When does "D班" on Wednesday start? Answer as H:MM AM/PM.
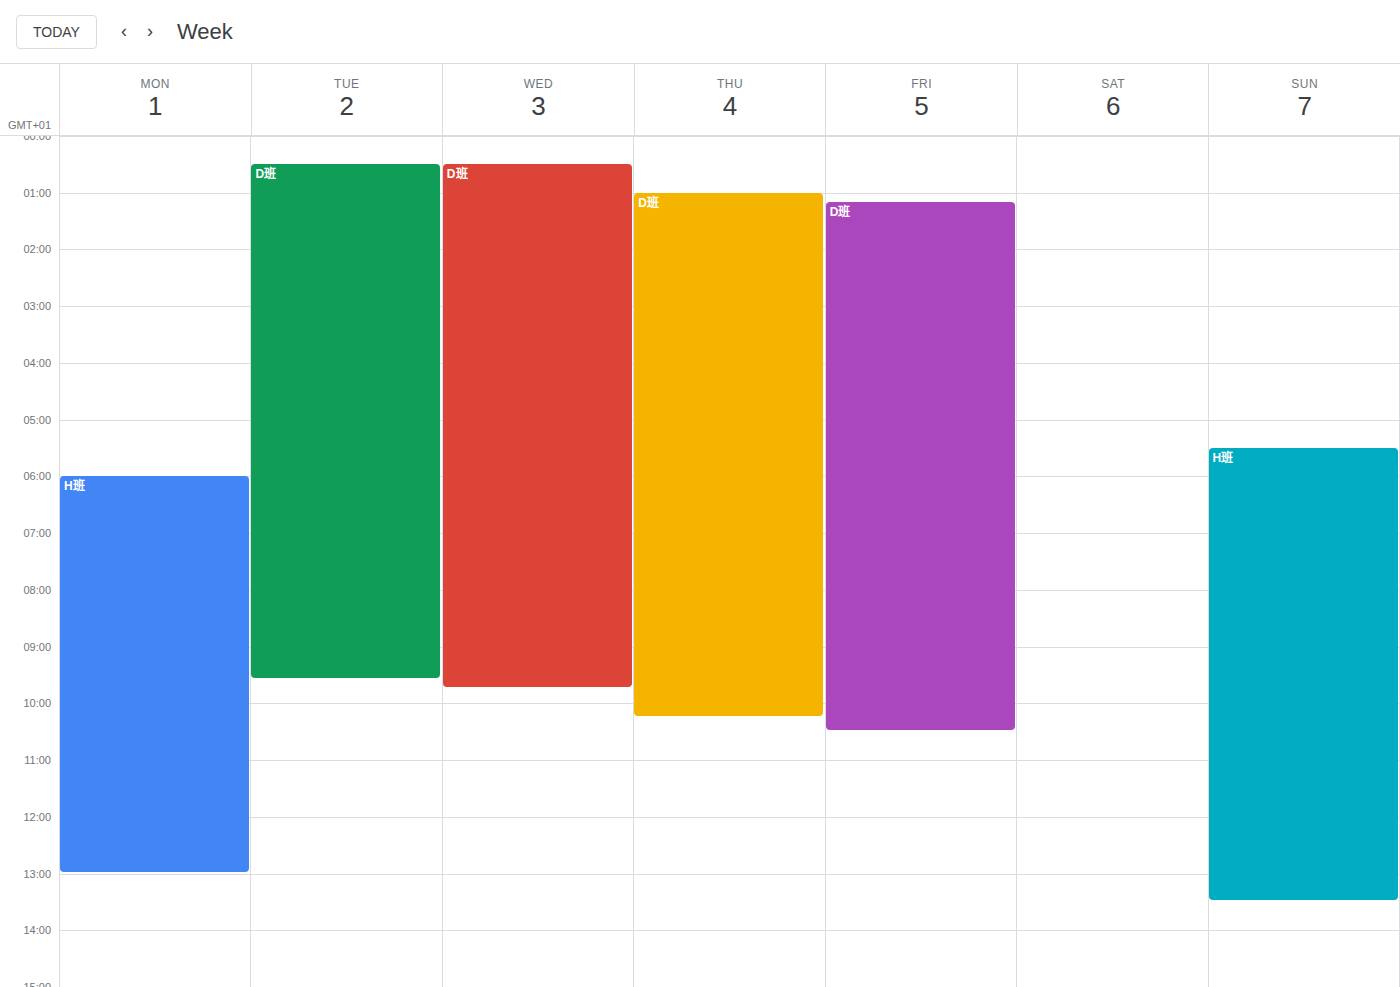
12:30 AM